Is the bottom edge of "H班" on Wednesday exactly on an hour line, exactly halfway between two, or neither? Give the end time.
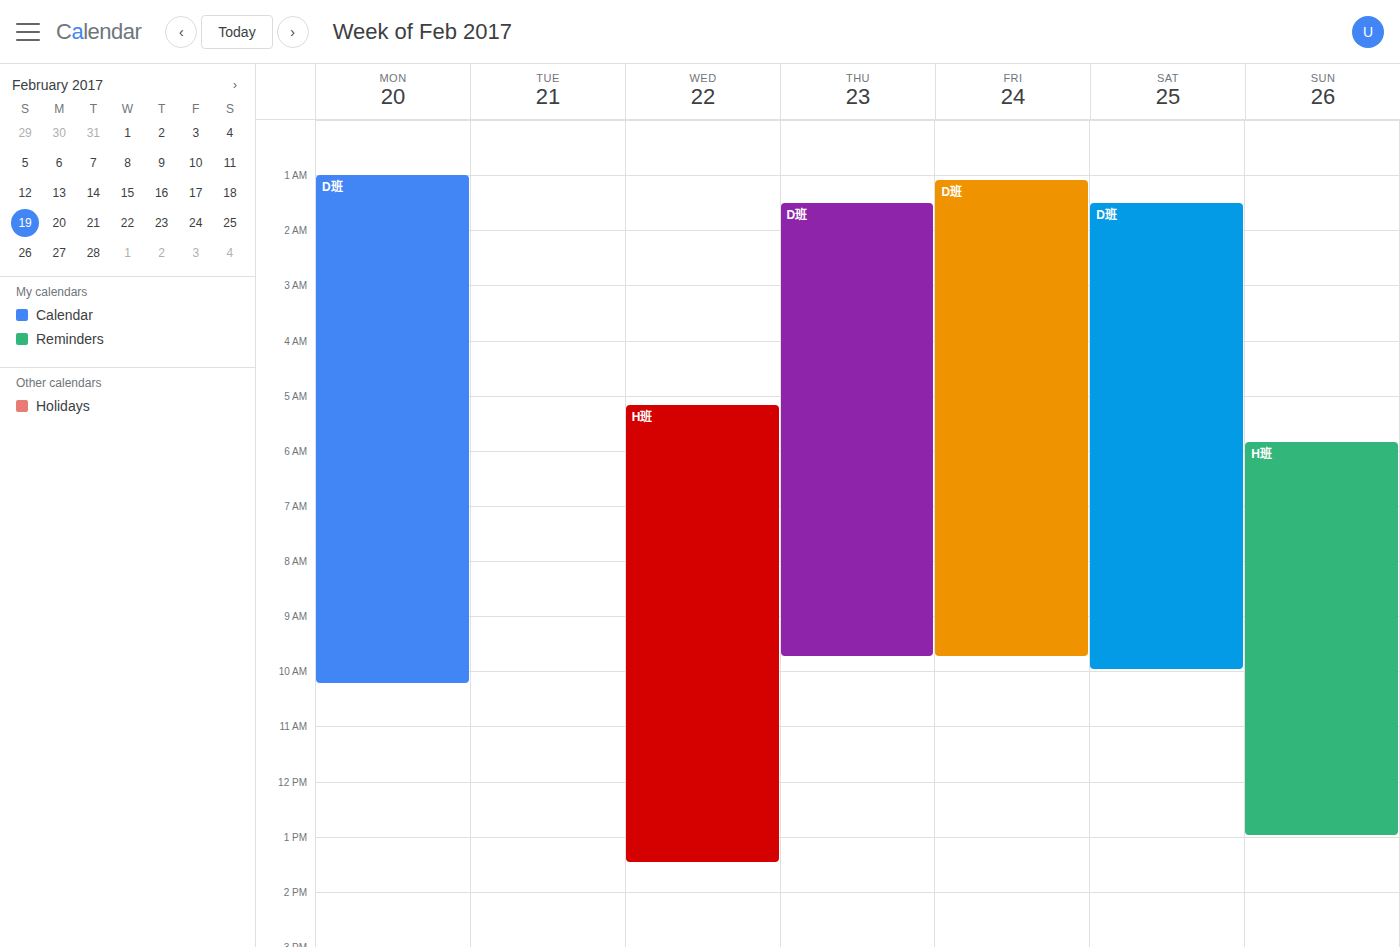
1:30 PM -- halfway between the 1 PM and 2 PM lines.